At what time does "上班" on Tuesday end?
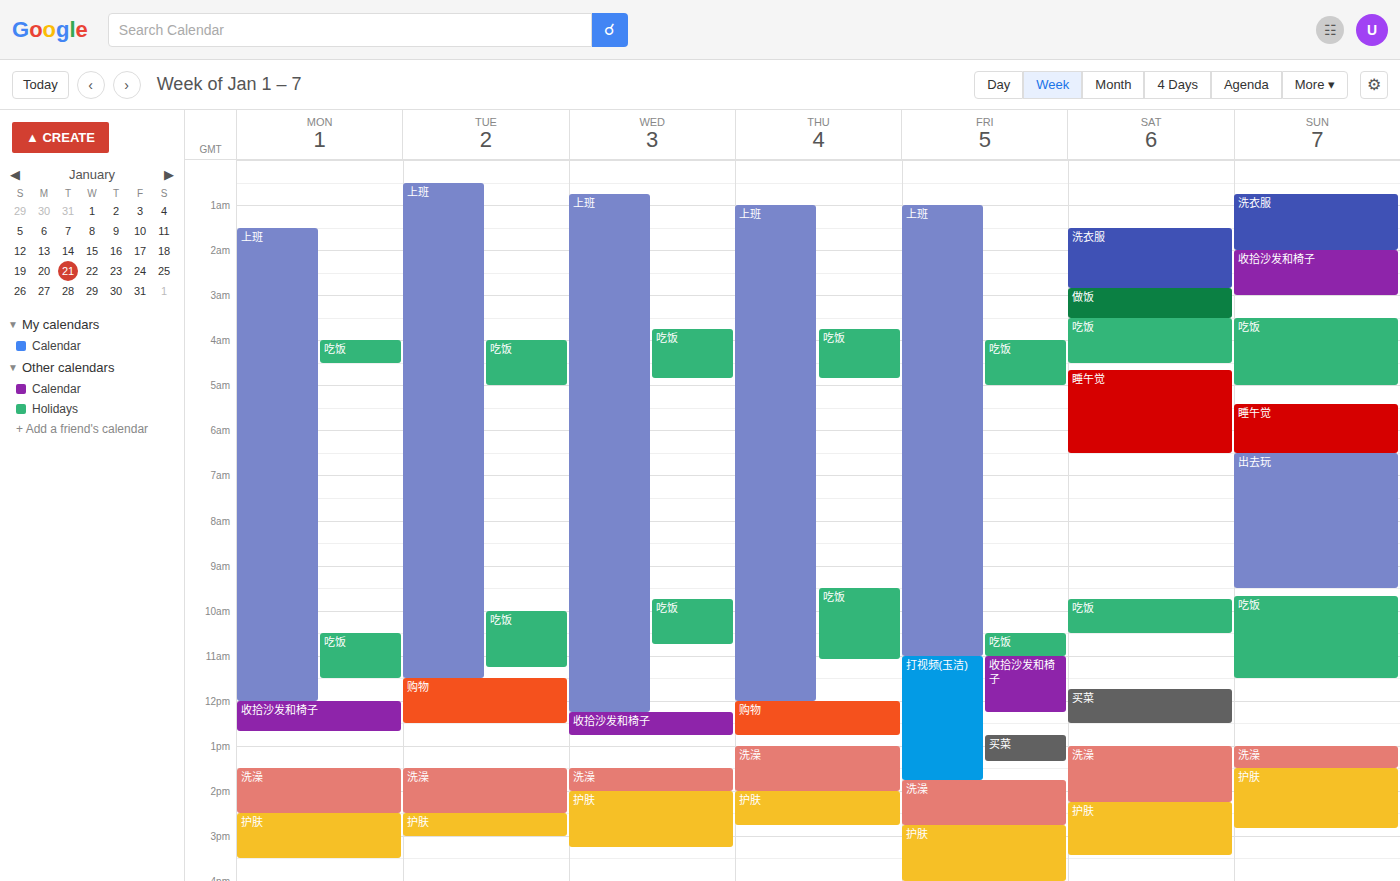
11:30 AM